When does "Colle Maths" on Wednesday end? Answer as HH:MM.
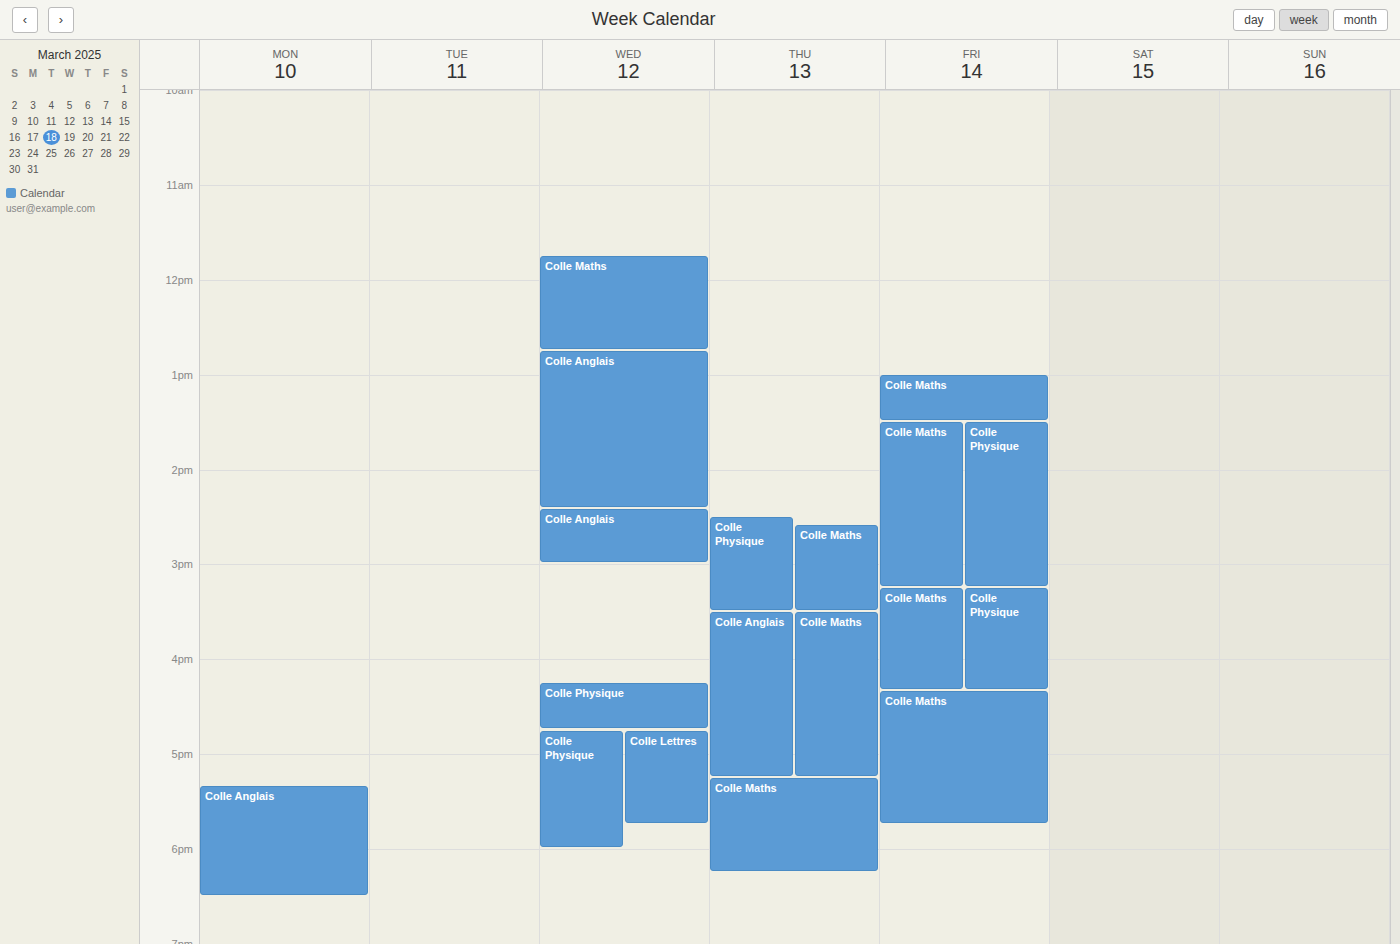
12:45